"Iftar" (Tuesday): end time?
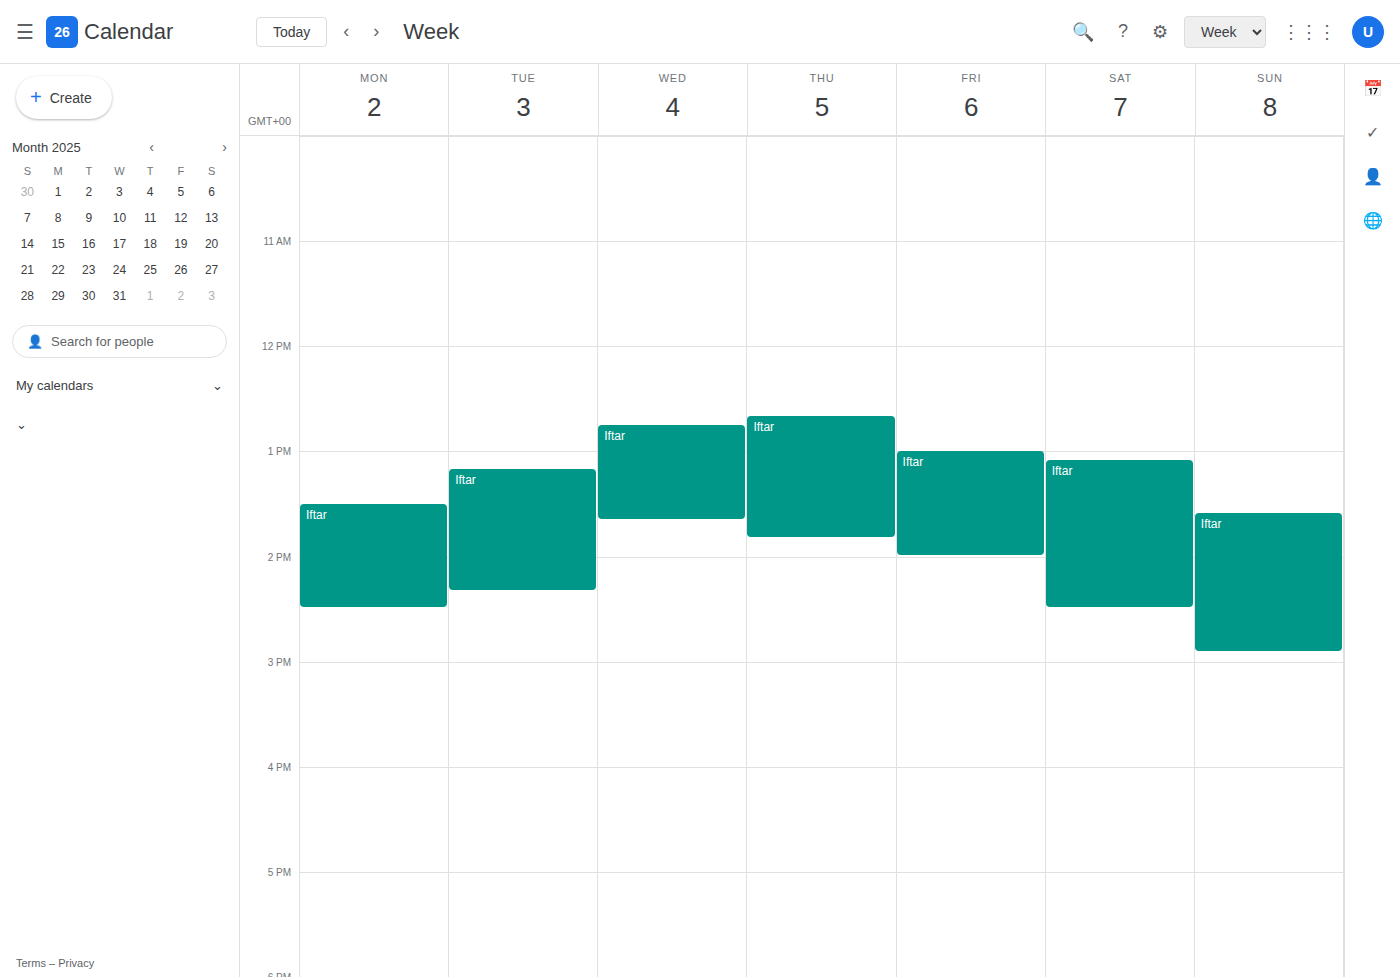
2:20 PM